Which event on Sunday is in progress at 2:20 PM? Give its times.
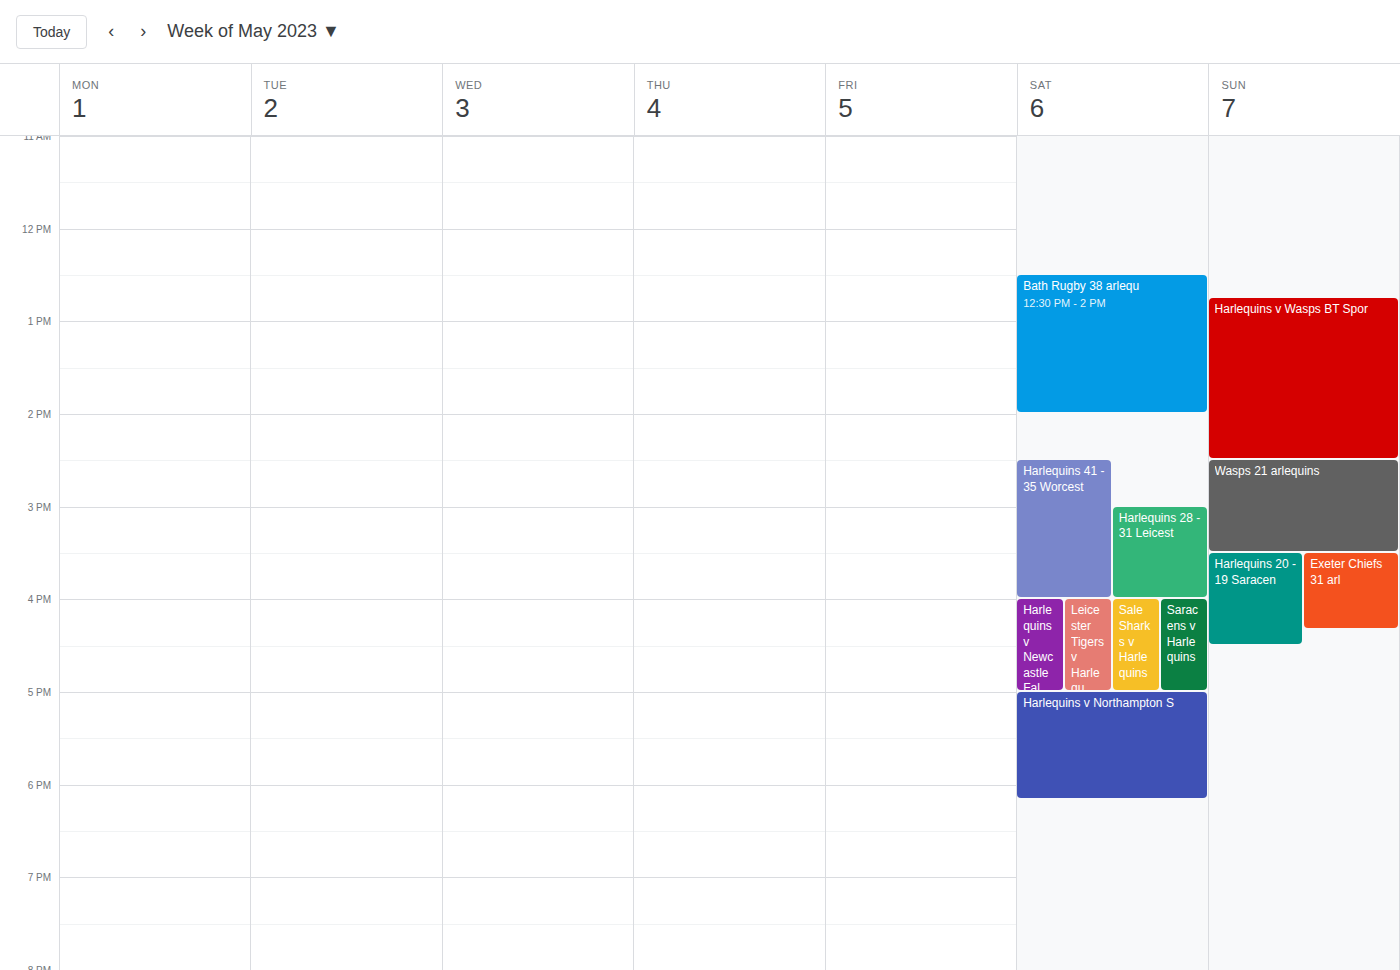
"Harlequins v Wasps BT Spor", 12:45 PM to 2:30 PM